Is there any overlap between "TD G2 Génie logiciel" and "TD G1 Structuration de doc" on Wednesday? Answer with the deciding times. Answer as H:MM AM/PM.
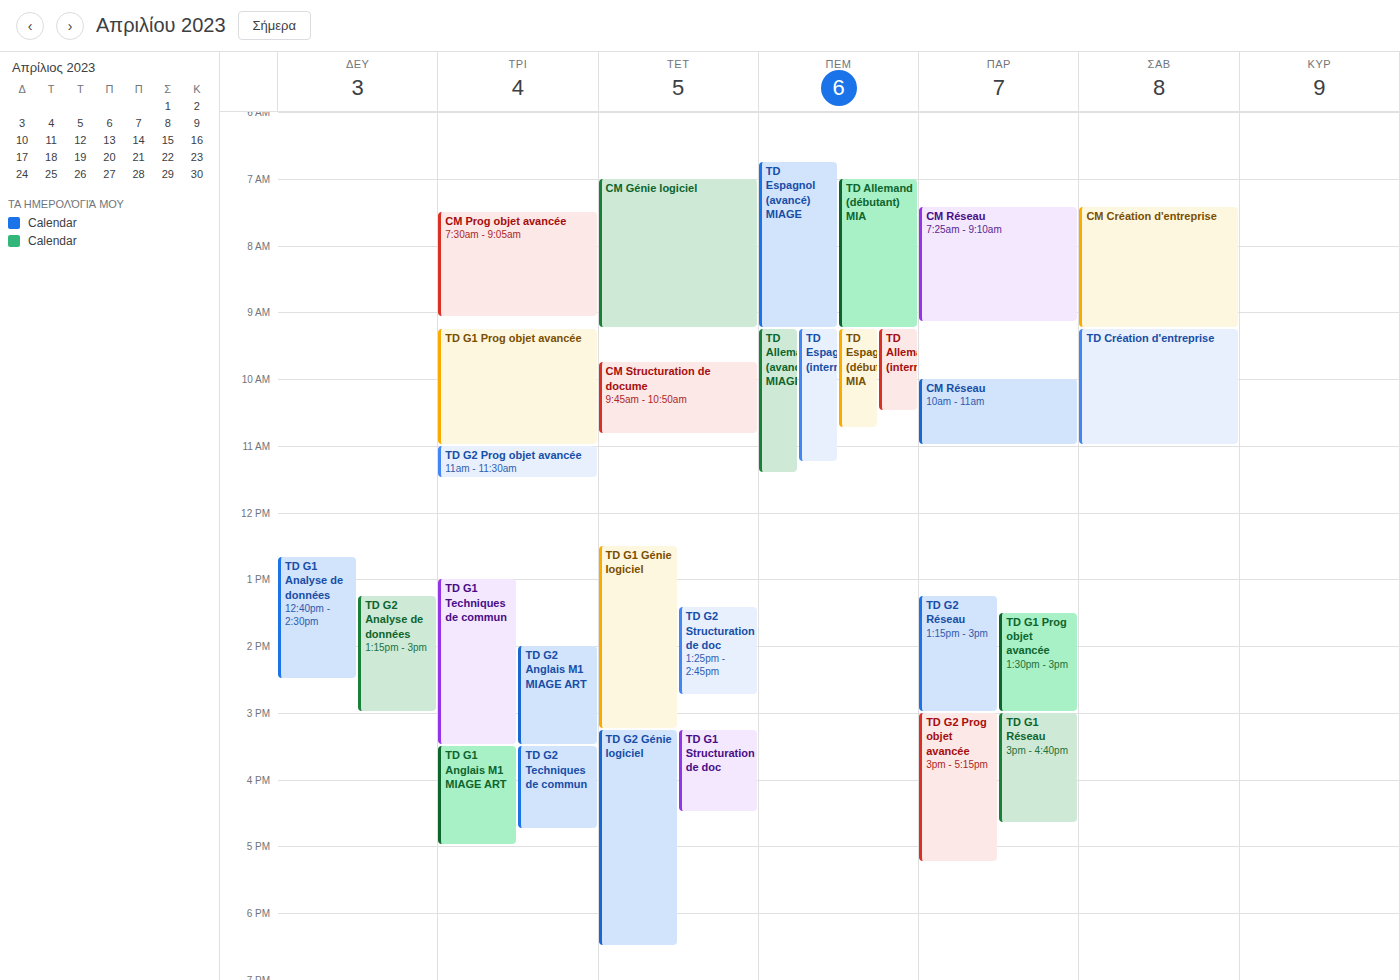
"TD G1 Structuration de doc" runs 3:15 PM to 4:30 PM, inside "TD G2 Génie logiciel" -- they overlap.